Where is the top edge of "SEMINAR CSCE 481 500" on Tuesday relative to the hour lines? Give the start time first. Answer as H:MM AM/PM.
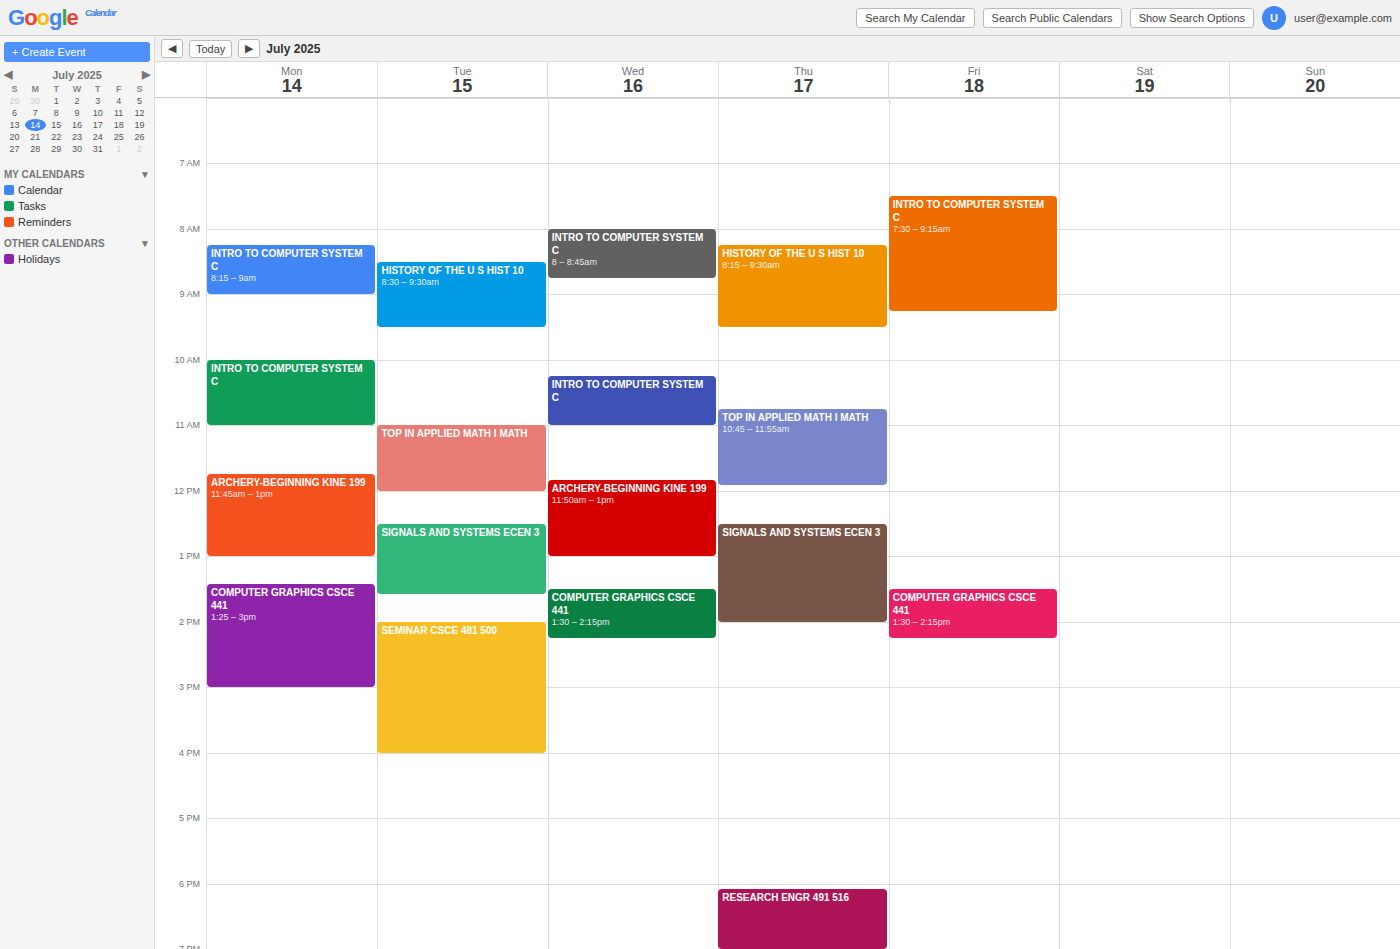
2:00 PM -- exactly on the 2 PM line.